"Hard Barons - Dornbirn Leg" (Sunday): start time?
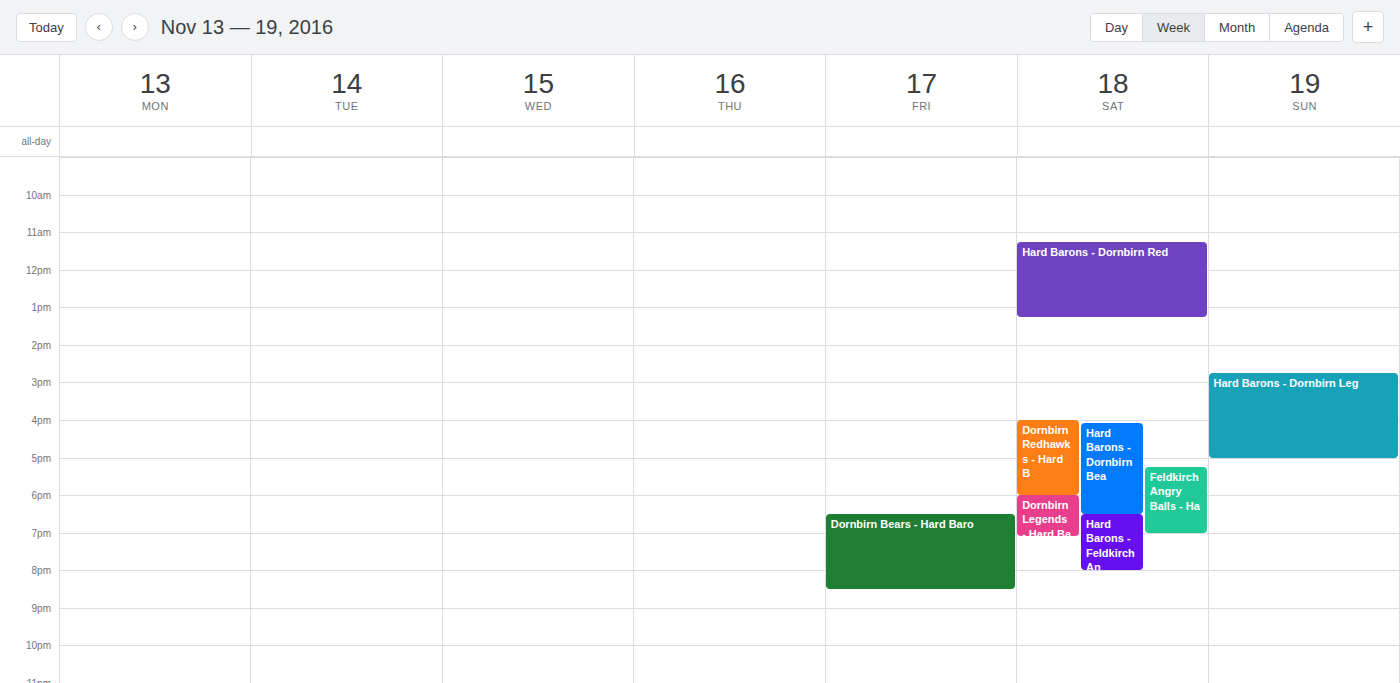
2:45 PM